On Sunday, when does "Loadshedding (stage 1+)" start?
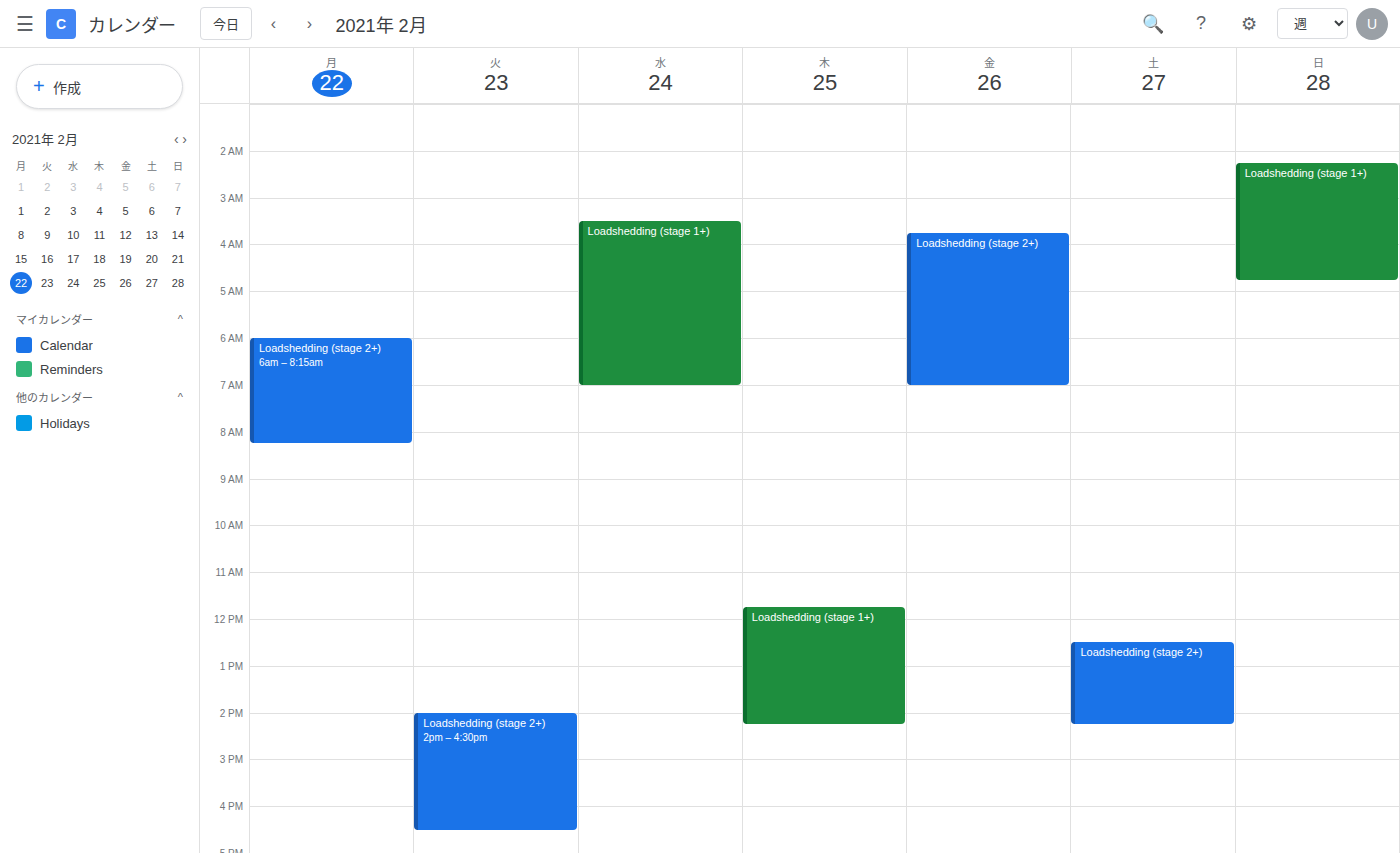
02:15